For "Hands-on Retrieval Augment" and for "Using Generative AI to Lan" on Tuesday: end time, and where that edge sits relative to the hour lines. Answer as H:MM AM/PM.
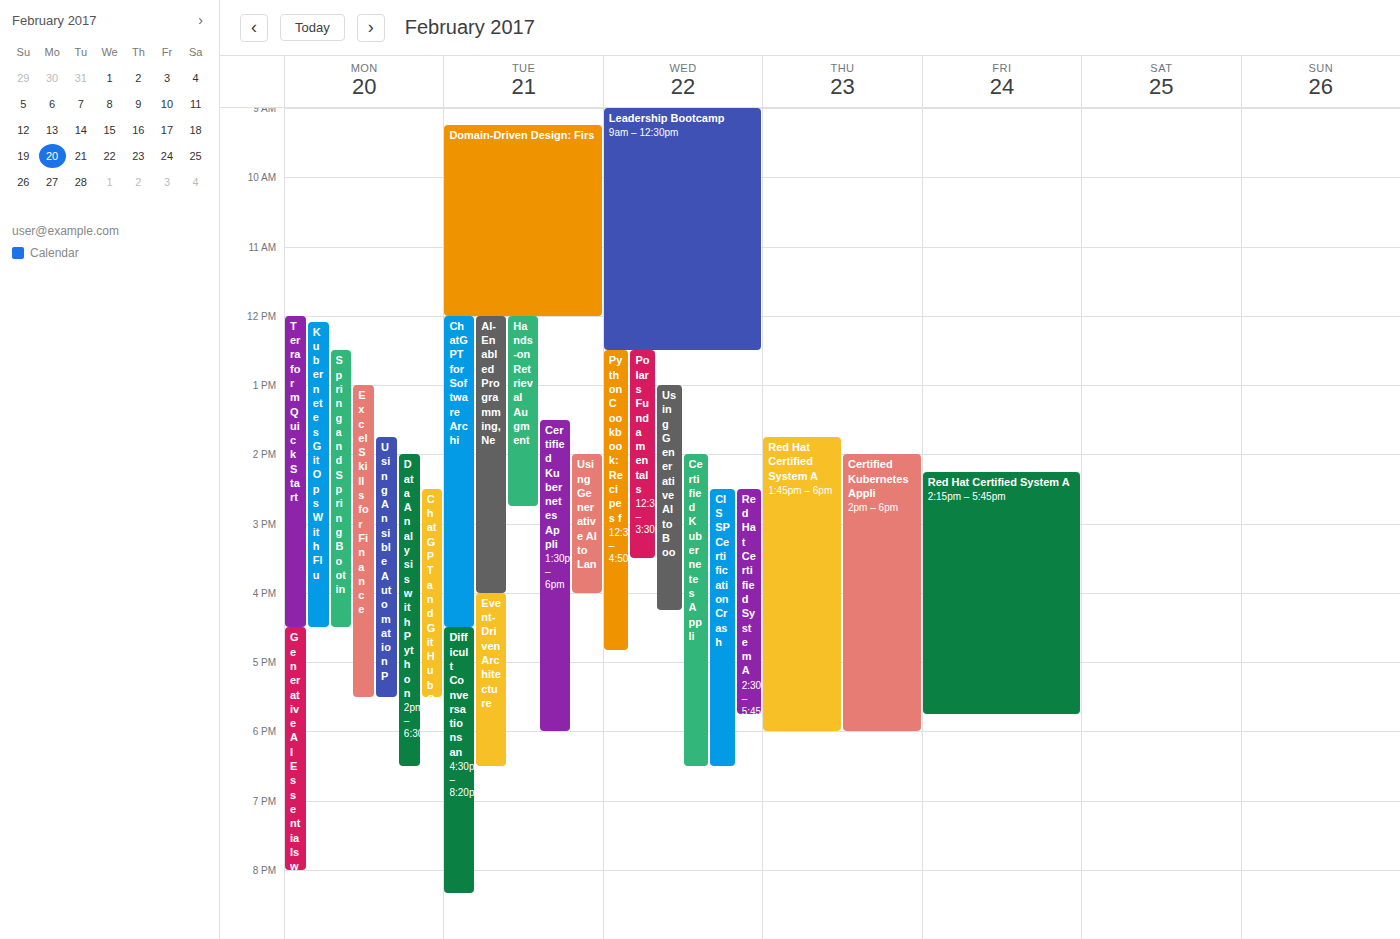
"Hands-on Retrieval Augment": 2:45 PM, neither: three quarters of the way from the 2 PM line to the 3 PM line. "Using Generative AI to Lan": 4:00 PM, exactly on the 4 PM line.